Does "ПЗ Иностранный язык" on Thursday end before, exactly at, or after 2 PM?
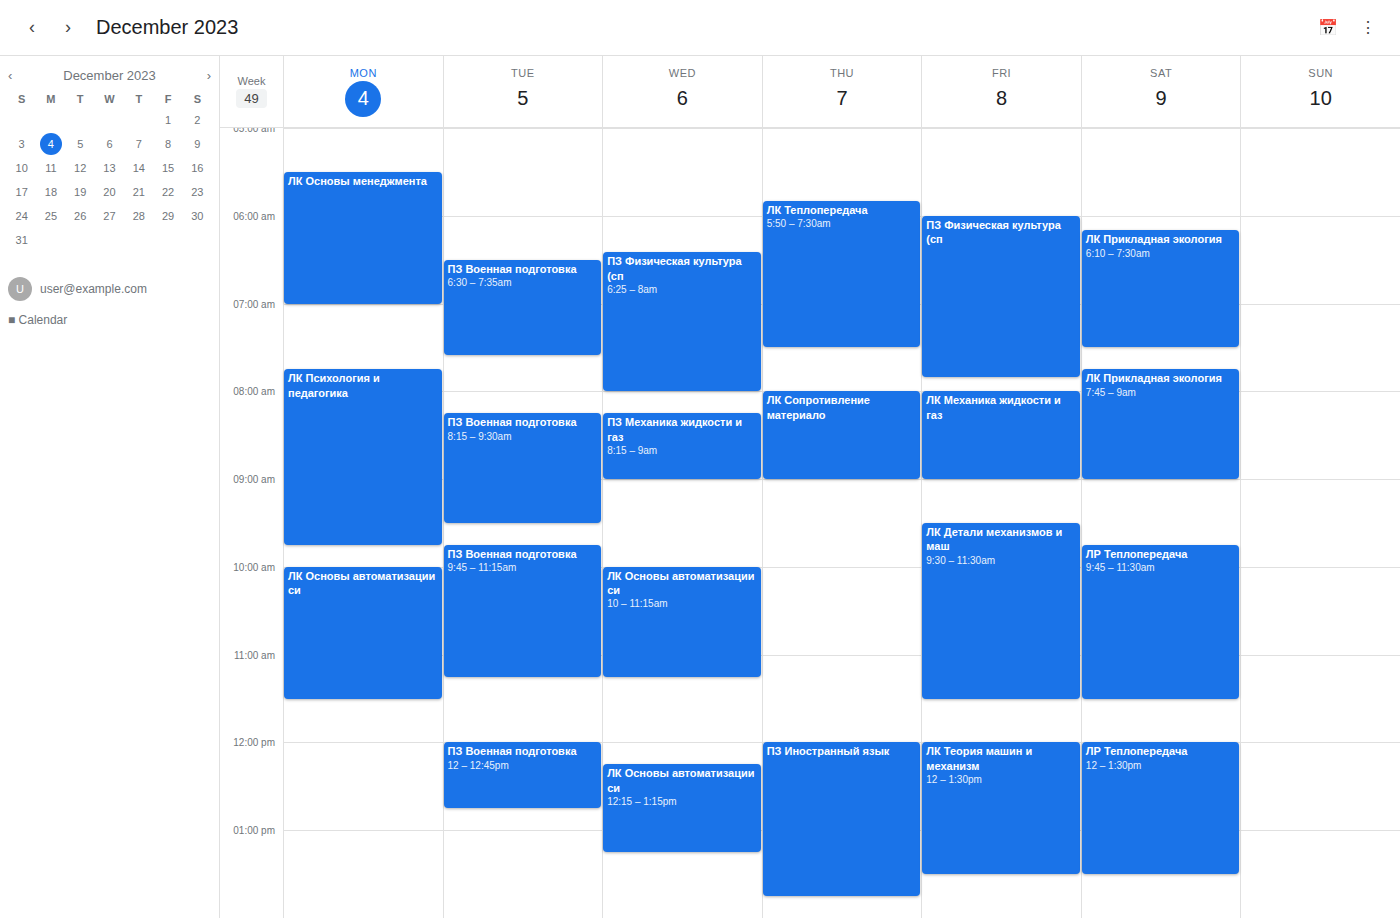
1:45 PM -- before 2 PM, 15 minutes above the 2 PM line.